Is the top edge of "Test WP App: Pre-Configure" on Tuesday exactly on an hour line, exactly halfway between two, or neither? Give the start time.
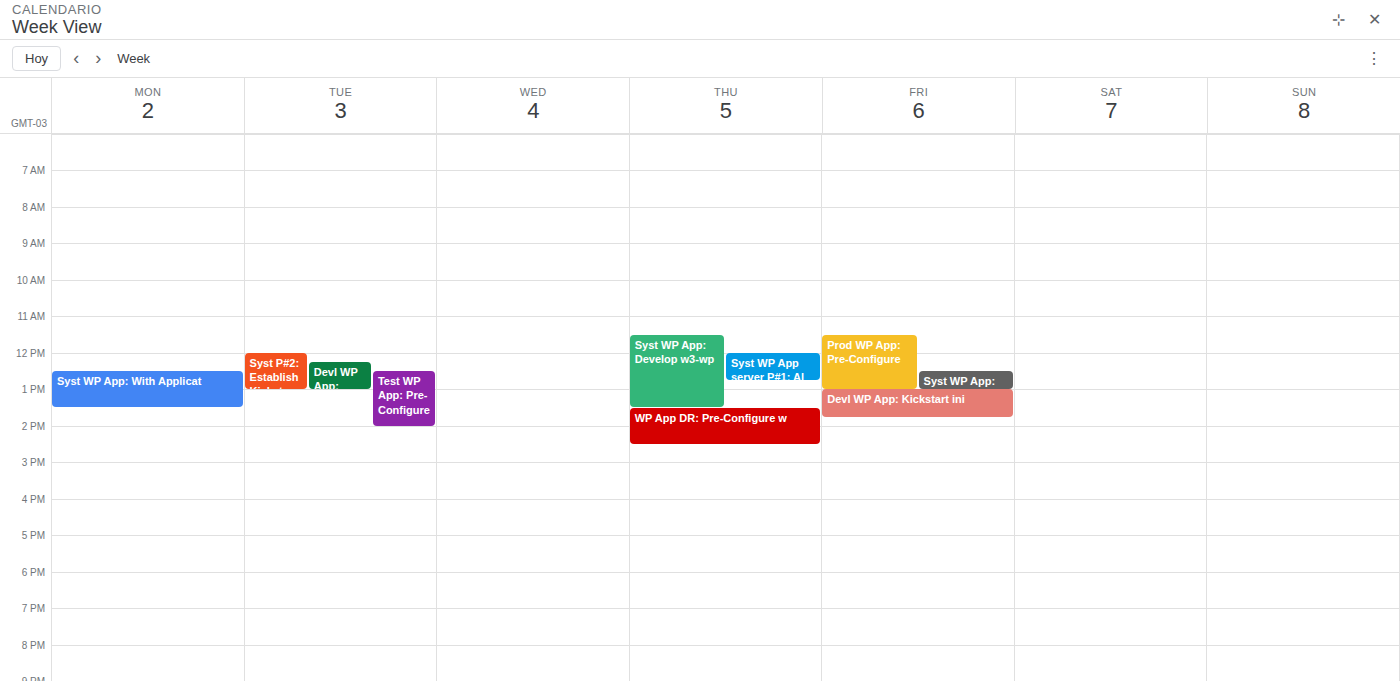
12:30 PM -- halfway between the 12 PM and 1 PM lines.